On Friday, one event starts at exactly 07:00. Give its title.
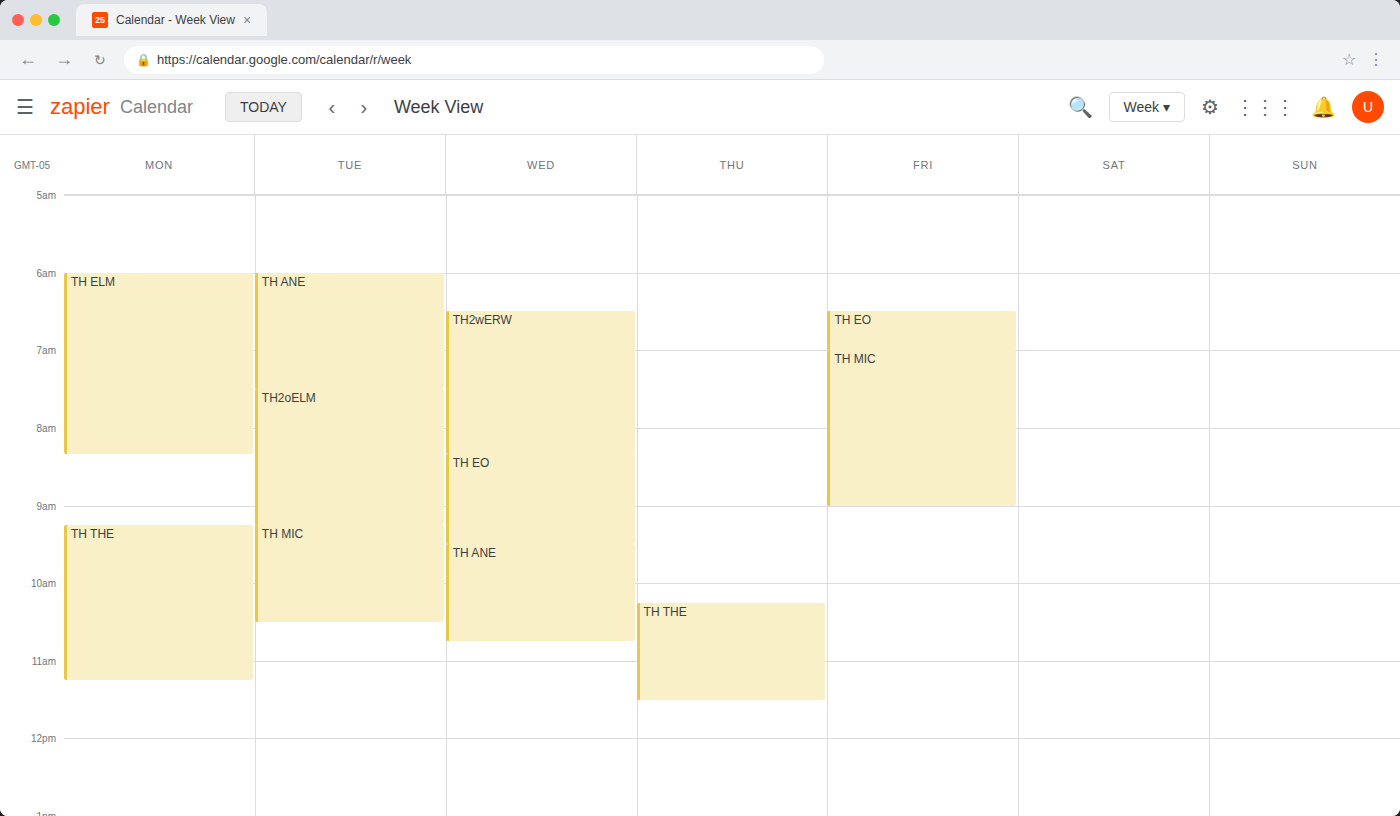
"TH MIC"